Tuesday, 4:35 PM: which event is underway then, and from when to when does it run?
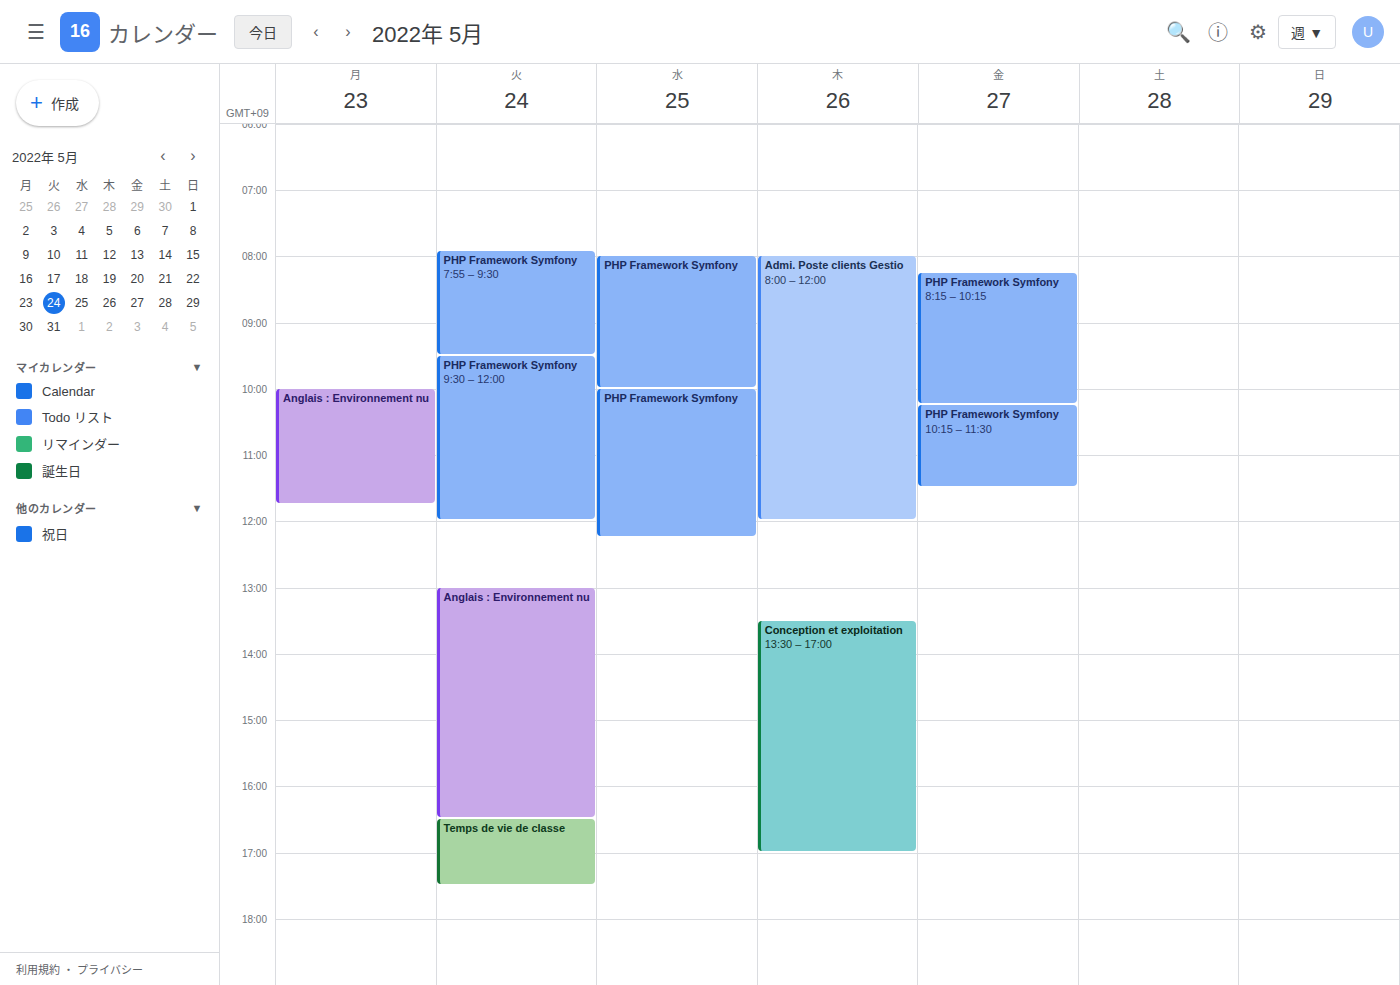
"Temps de vie de classe", 4:30 PM to 5:30 PM